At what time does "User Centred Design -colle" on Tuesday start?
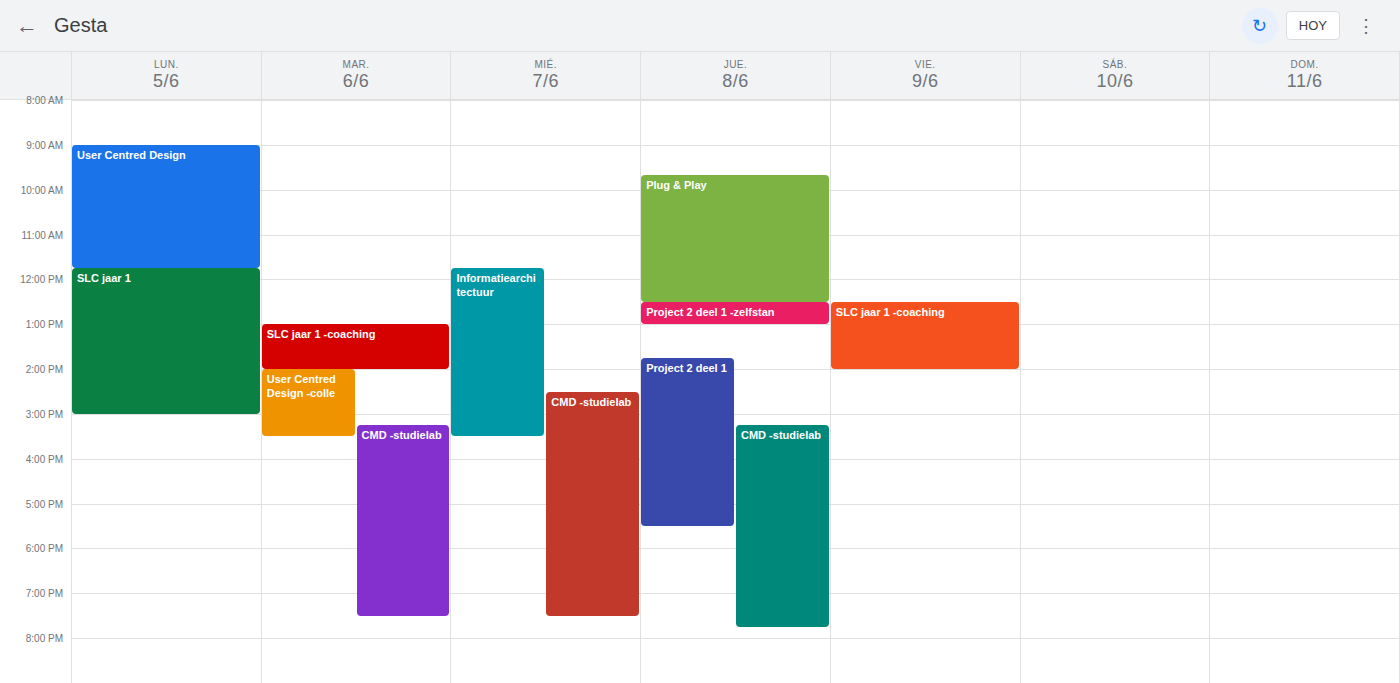
2:00 PM